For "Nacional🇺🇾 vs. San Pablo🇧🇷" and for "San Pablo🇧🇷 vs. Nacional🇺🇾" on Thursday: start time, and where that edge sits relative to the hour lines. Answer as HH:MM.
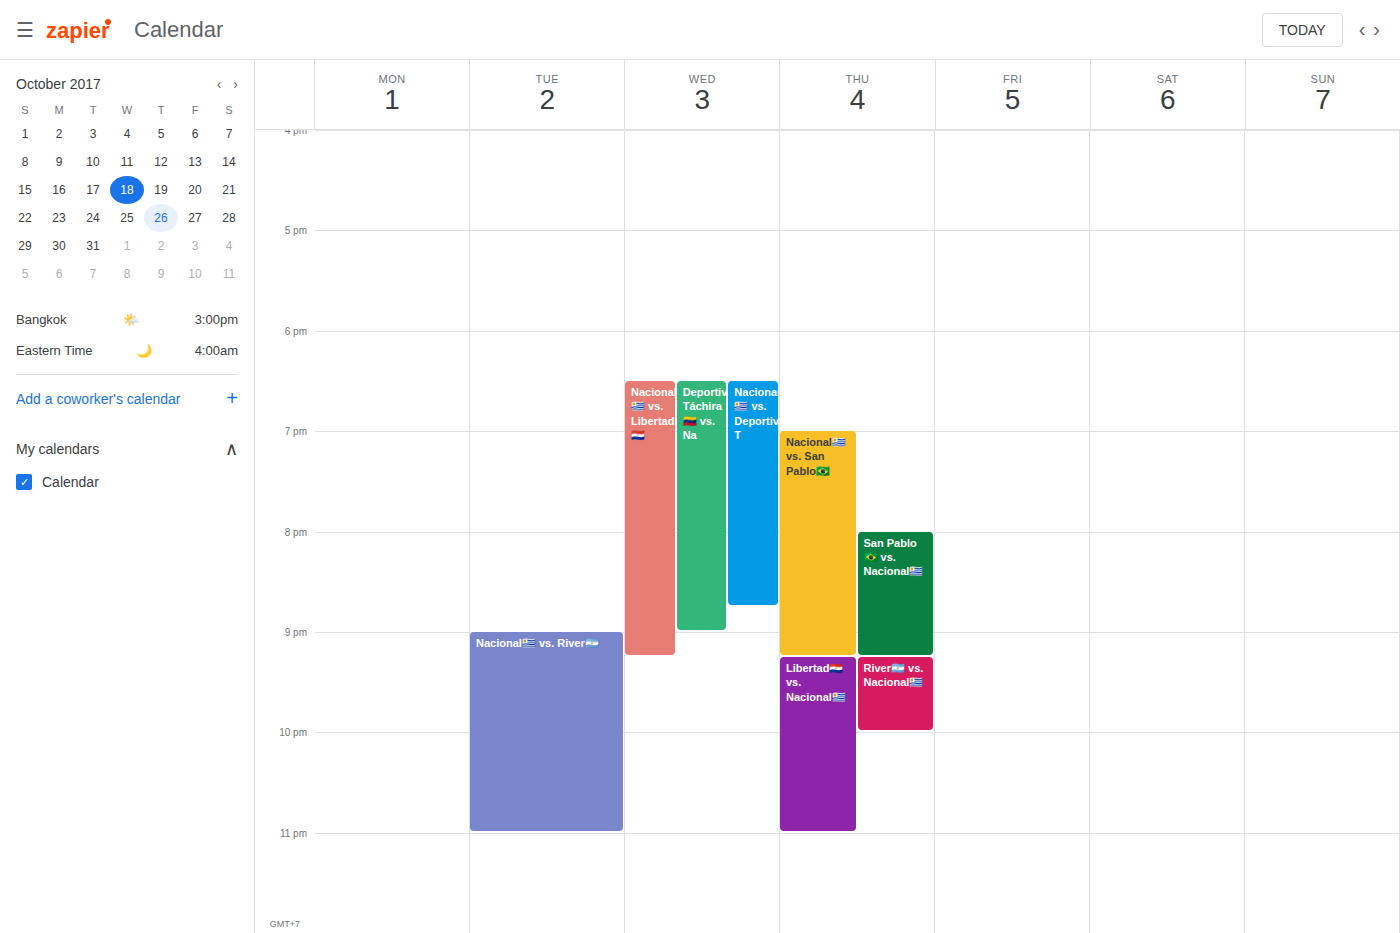
"Nacional🇺🇾 vs. San Pablo🇧🇷": 19:00, exactly on the 19:00 line. "San Pablo🇧🇷 vs. Nacional🇺🇾": 20:00, exactly on the 20:00 line.